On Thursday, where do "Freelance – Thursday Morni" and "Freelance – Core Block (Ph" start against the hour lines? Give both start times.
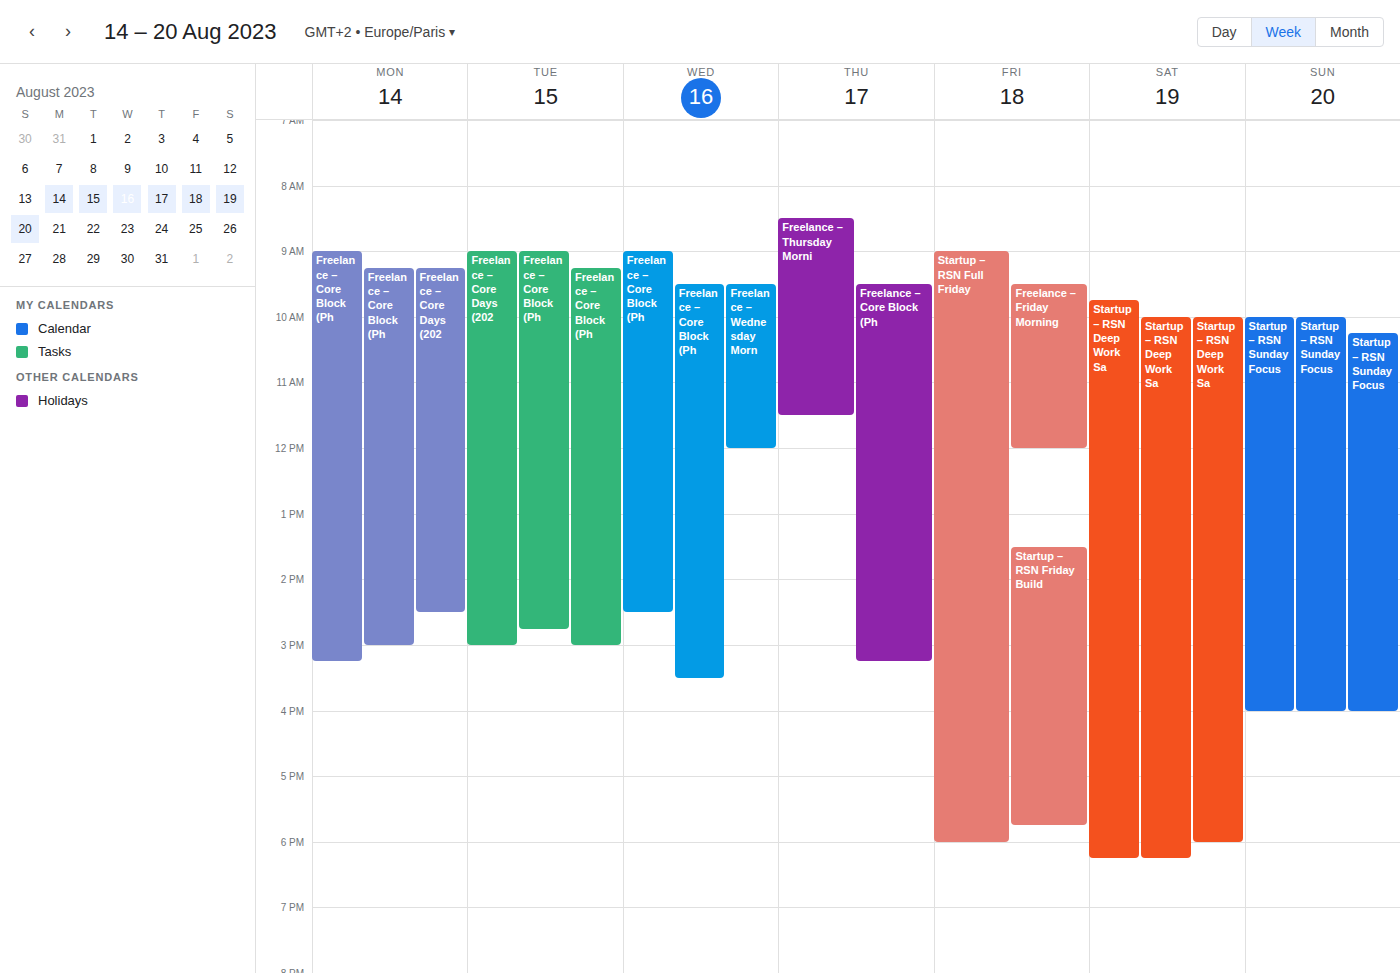
"Freelance – Thursday Morni": 8:30 AM, halfway between the 8 AM and 9 AM lines. "Freelance – Core Block (Ph": 9:30 AM, halfway between the 9 AM and 10 AM lines.